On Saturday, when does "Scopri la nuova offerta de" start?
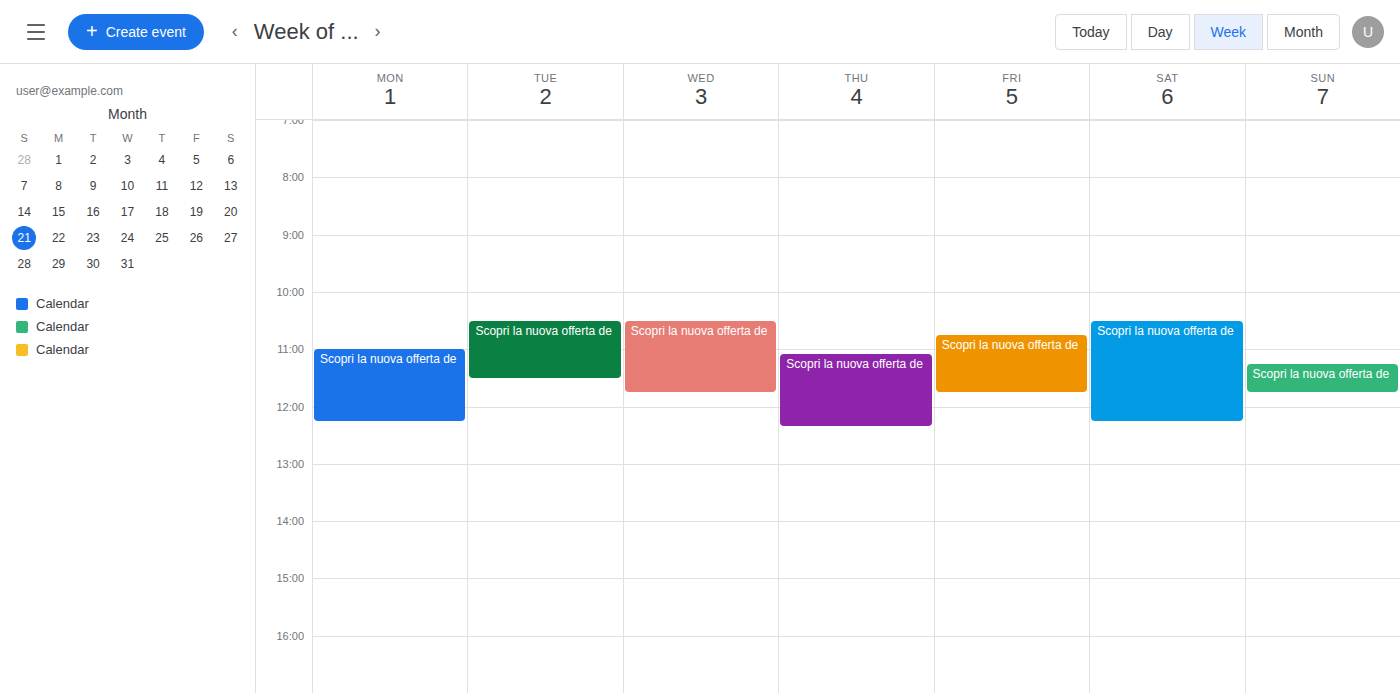
10:30 AM